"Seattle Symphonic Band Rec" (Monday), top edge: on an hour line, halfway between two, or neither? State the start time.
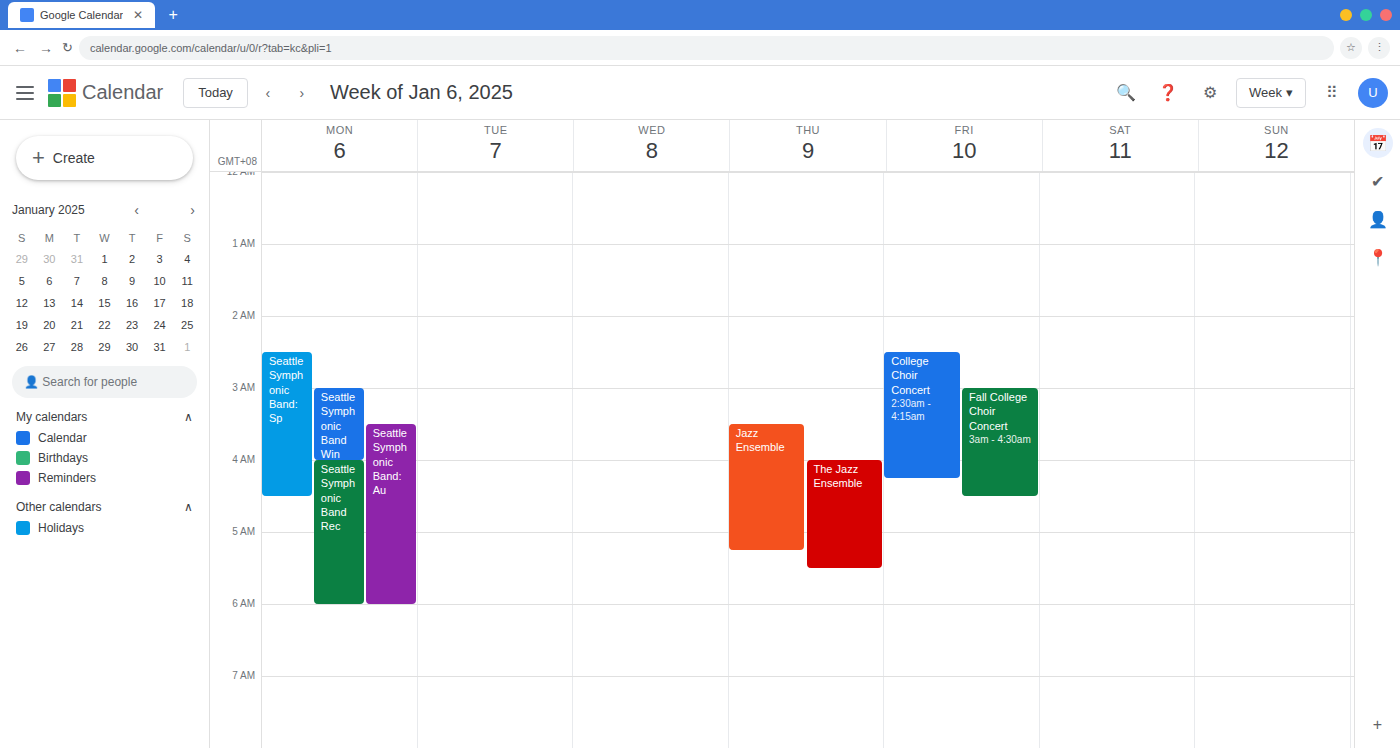
4:00 AM -- exactly on the 4 AM line.